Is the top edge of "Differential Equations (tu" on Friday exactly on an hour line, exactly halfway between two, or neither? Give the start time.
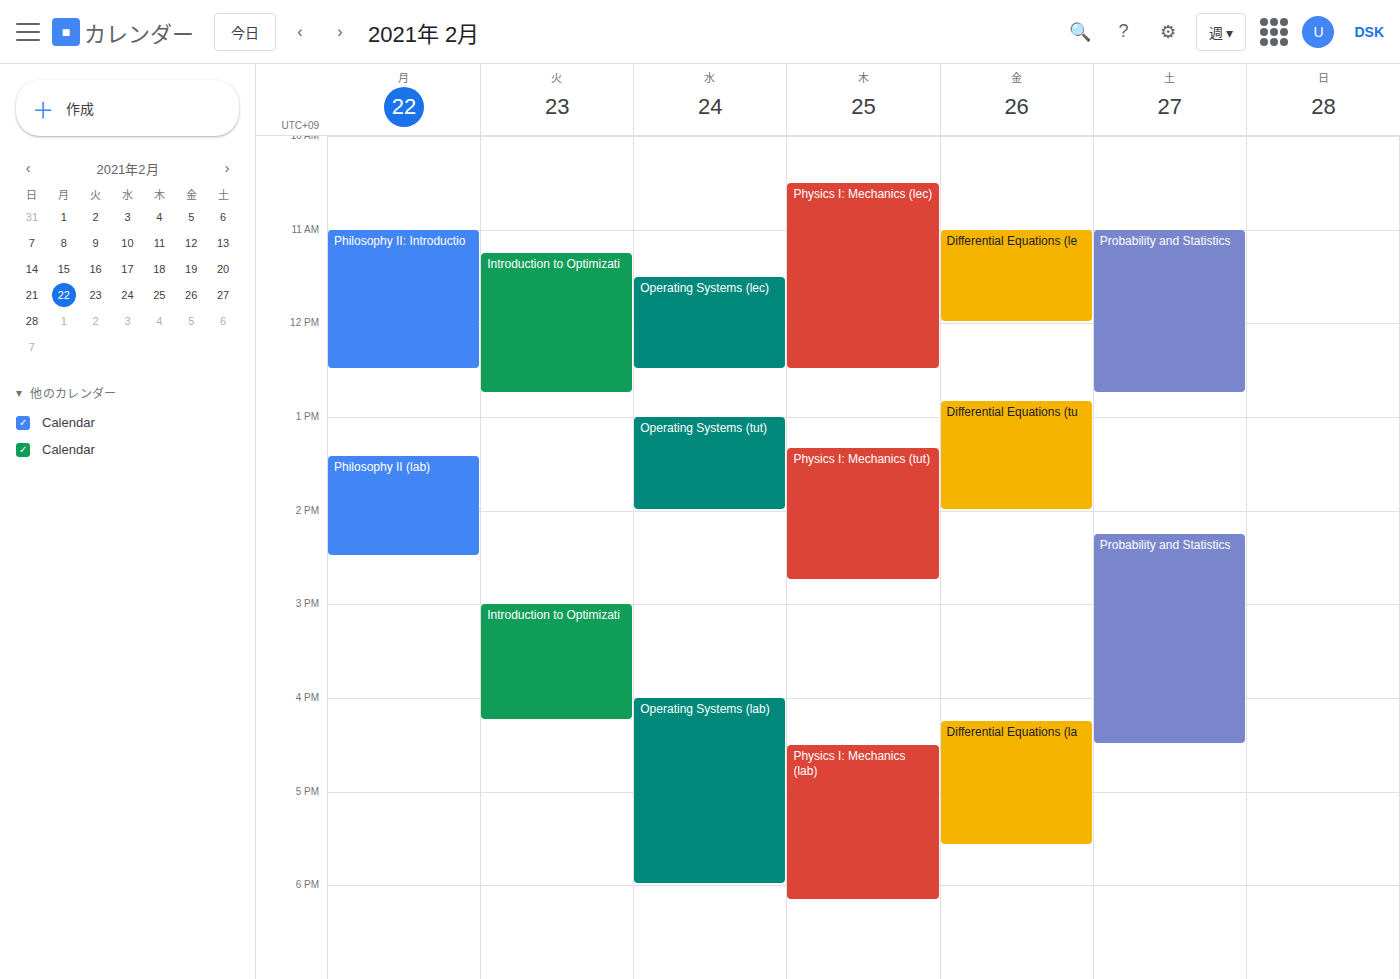
12:50 PM -- neither: 50 minutes below the 12 PM line and 10 minutes above the 1 PM line.